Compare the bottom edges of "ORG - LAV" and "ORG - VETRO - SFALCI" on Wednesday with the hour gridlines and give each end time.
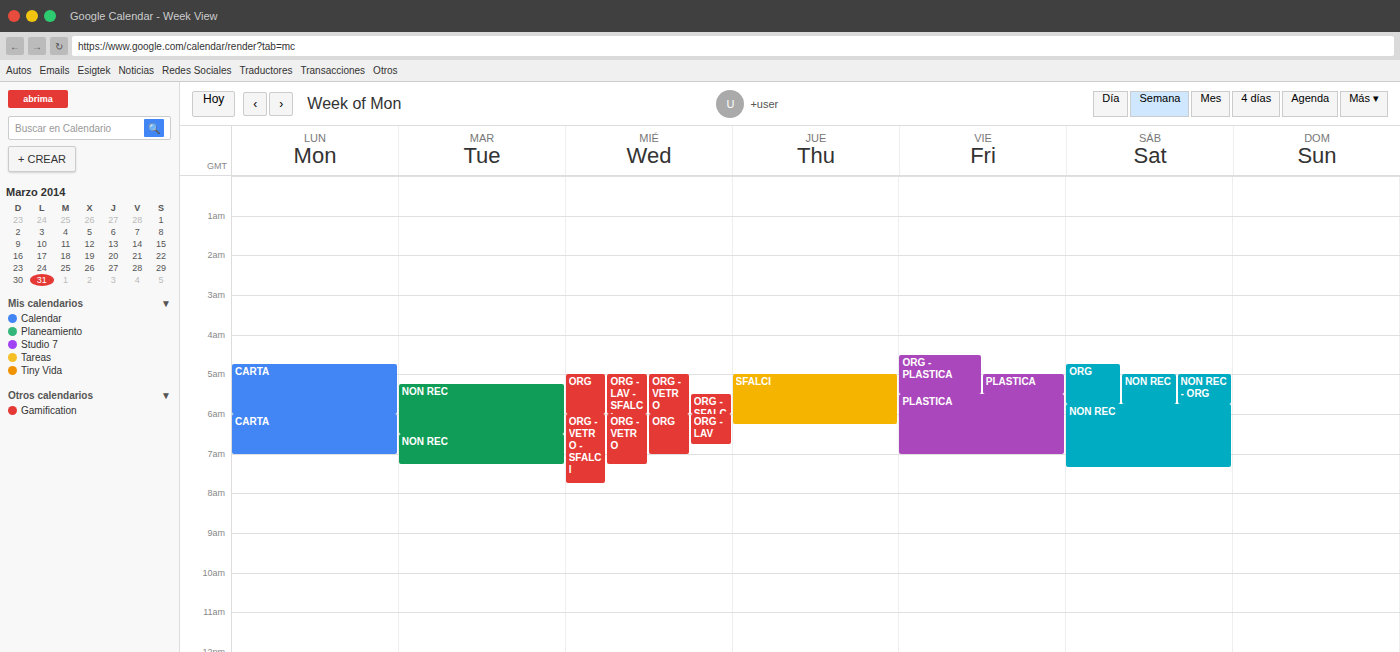
"ORG - LAV": 6:45 AM, neither: three quarters of the way from the 6 AM line to the 7 AM line. "ORG - VETRO - SFALCI": 7:45 AM, neither: three quarters of the way from the 7 AM line to the 8 AM line.